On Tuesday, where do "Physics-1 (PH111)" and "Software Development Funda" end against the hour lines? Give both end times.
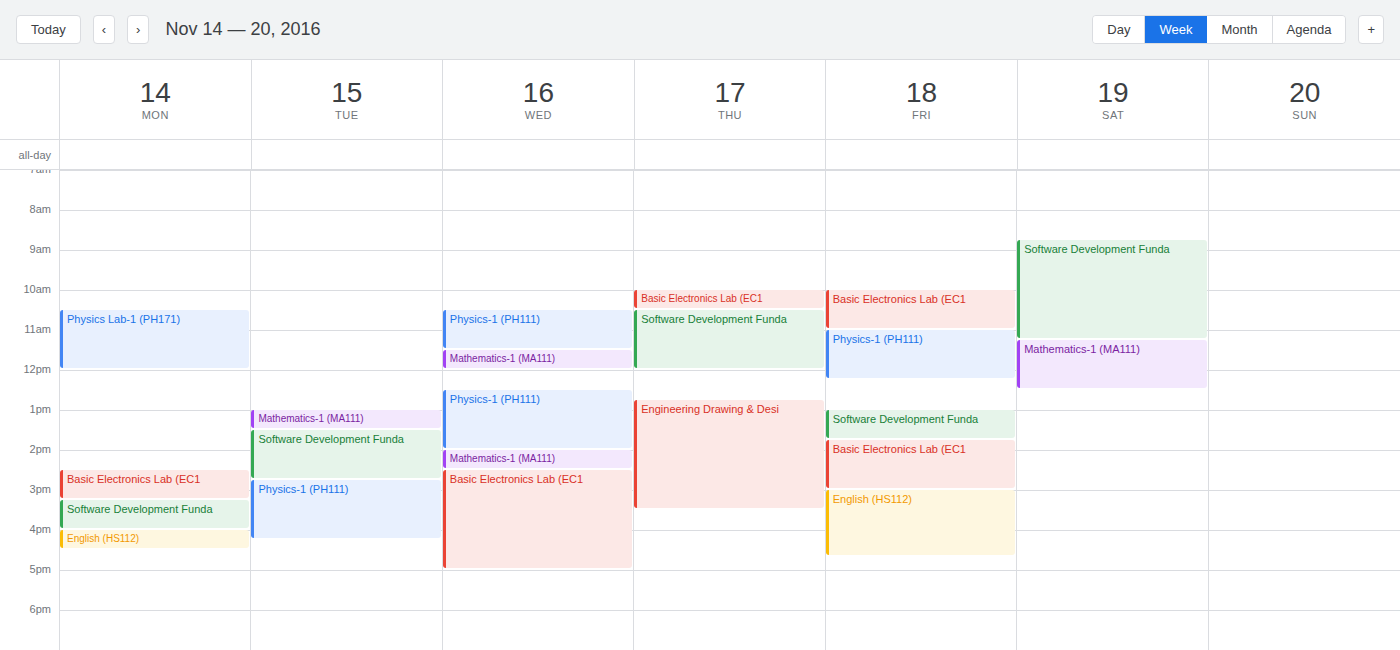
"Physics-1 (PH111)": 4:15 PM, neither: a quarter of the way from the 4 PM line to the 5 PM line. "Software Development Funda": 2:45 PM, neither: three quarters of the way from the 2 PM line to the 3 PM line.